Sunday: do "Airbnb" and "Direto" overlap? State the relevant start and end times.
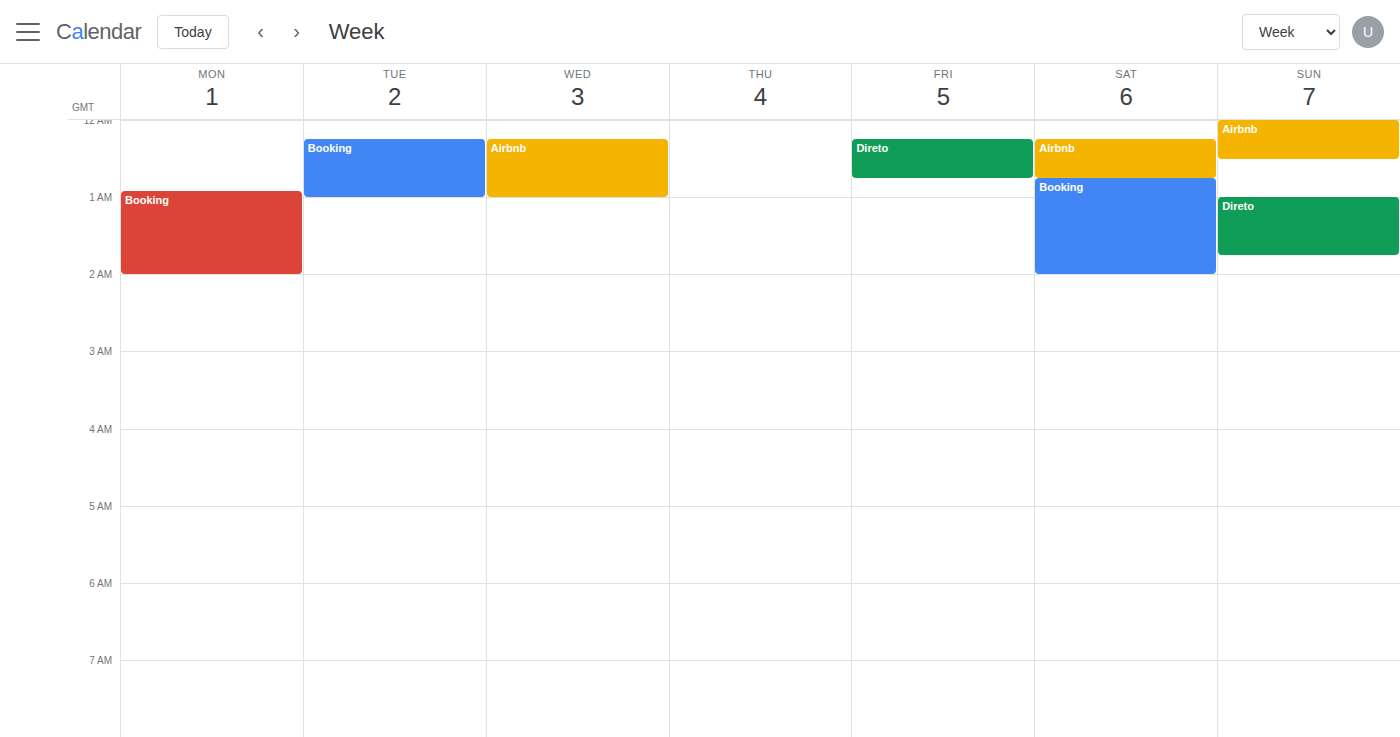
"Airbnb" ends at 12:30 AM and "Direto" starts at 1:00 AM -- no overlap.